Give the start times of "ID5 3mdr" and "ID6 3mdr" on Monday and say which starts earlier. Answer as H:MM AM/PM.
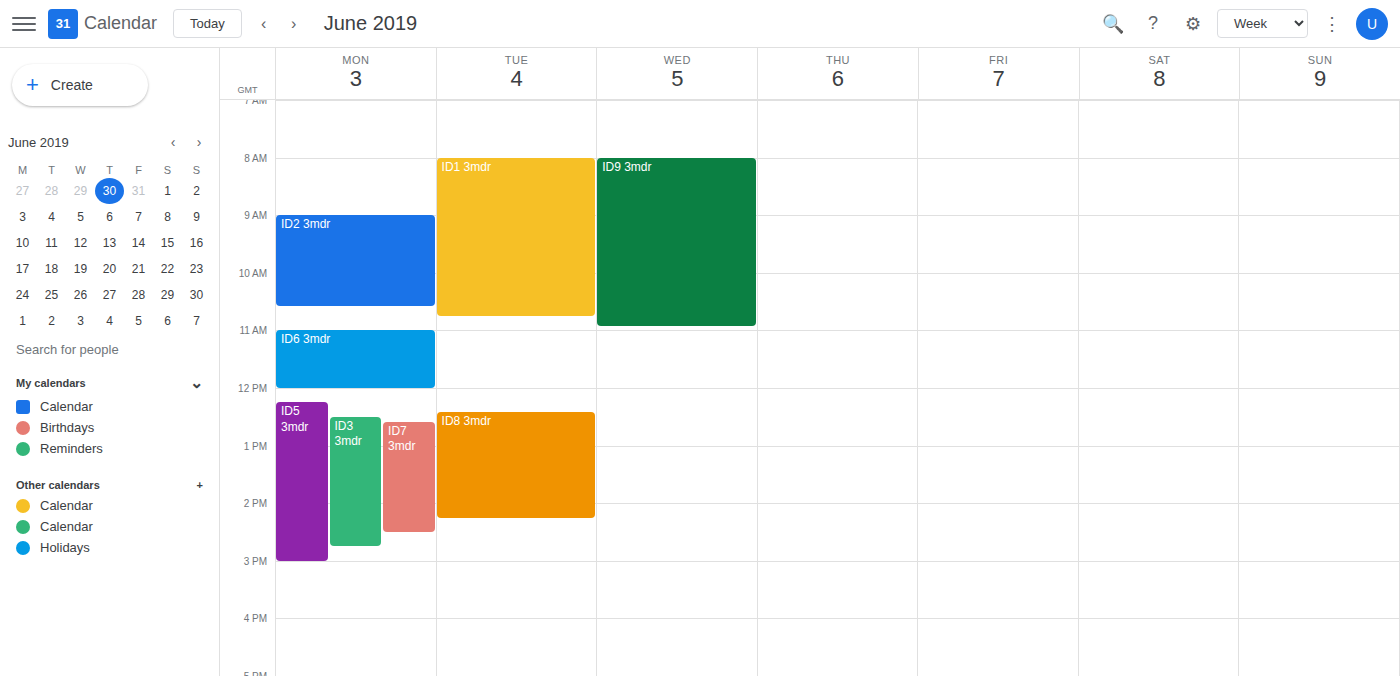
"ID6 3mdr" 11:00 AM; "ID5 3mdr" 12:15 PM.